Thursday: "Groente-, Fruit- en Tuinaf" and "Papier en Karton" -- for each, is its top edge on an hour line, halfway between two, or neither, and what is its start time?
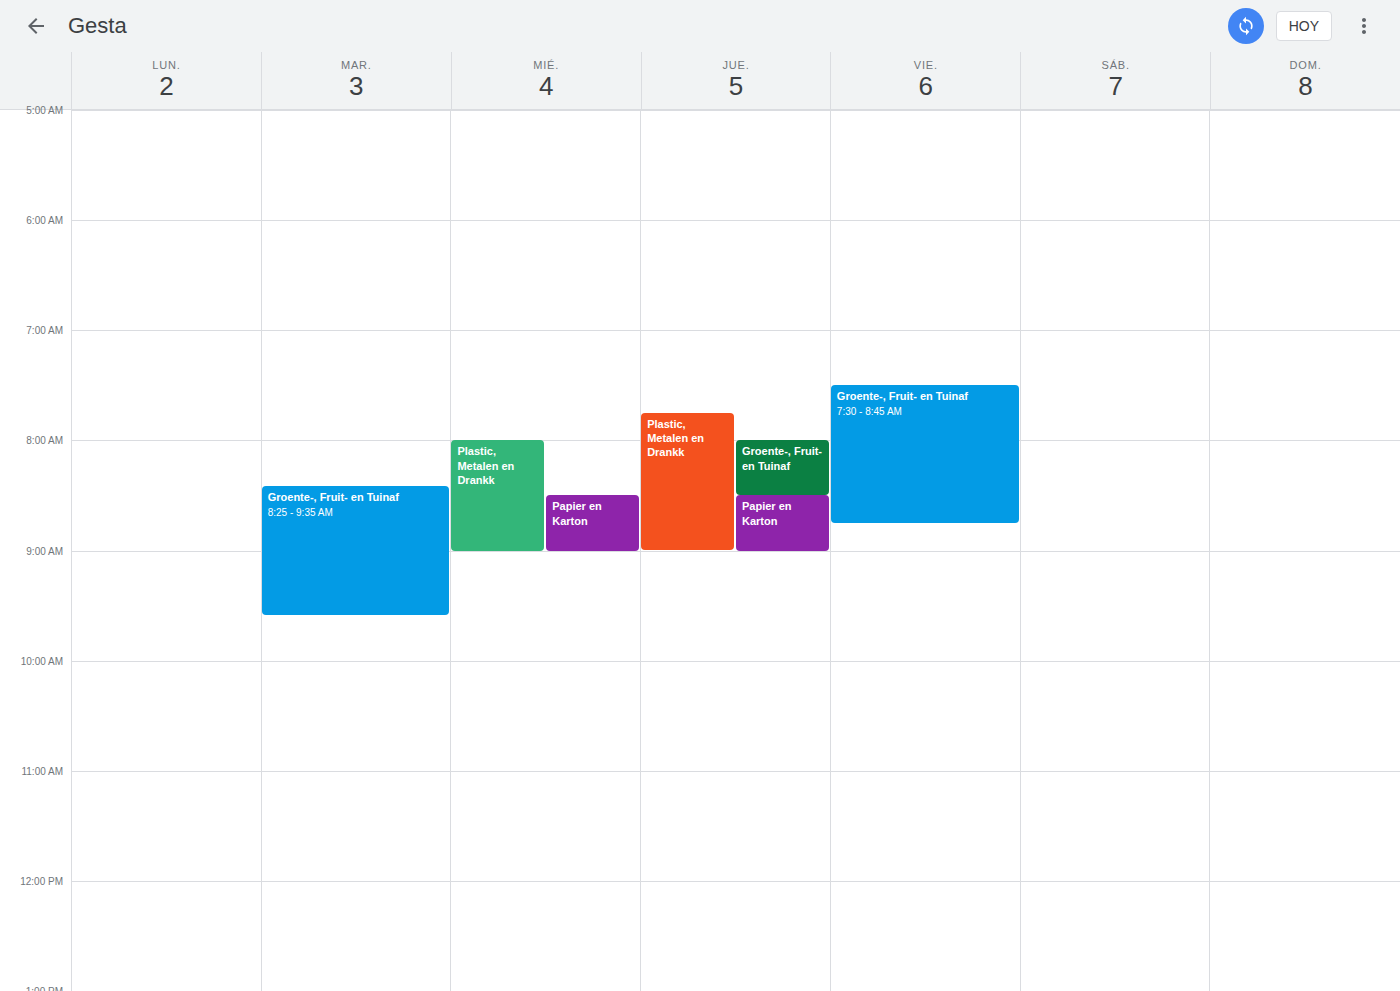
"Groente-, Fruit- en Tuinaf": 8:00 AM, exactly on the 8 AM line. "Papier en Karton": 8:30 AM, halfway between the 8 AM and 9 AM lines.